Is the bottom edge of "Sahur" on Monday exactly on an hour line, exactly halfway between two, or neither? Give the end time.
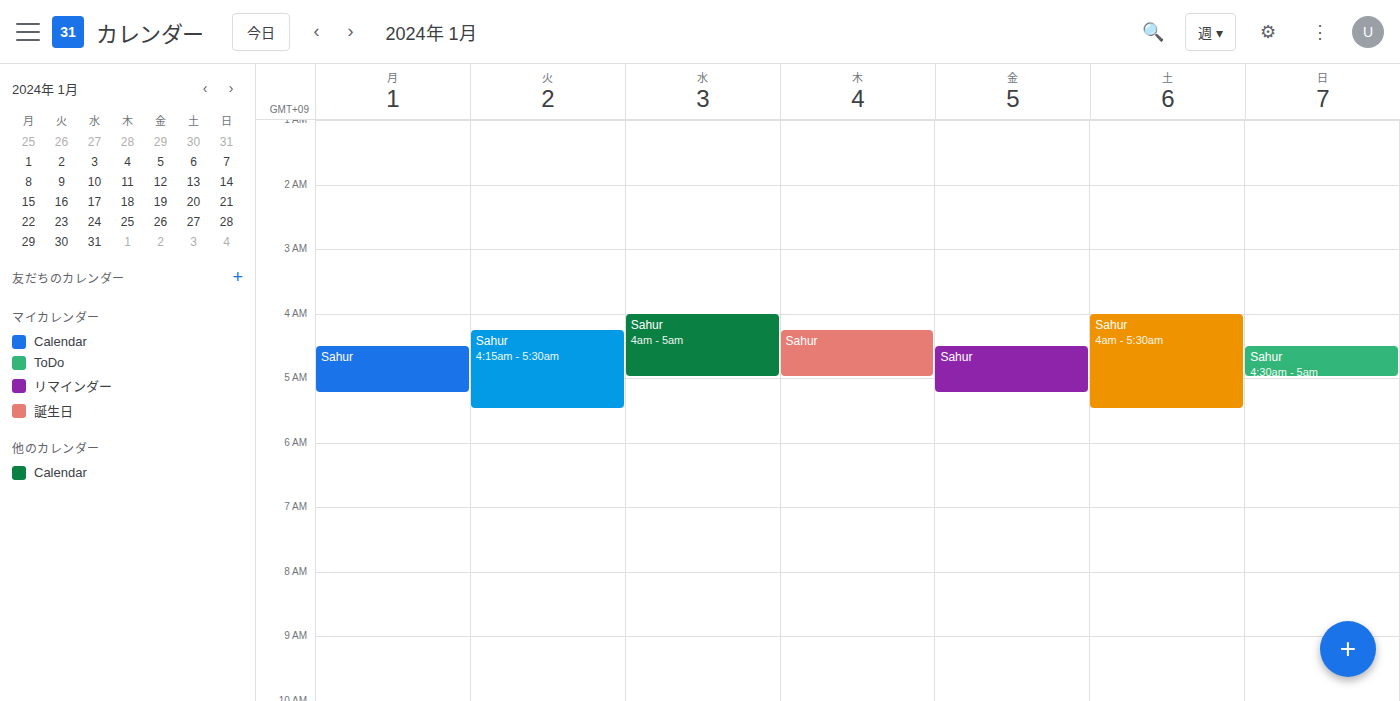
5:15 AM -- neither: a quarter of the way from the 5 AM line to the 6 AM line.